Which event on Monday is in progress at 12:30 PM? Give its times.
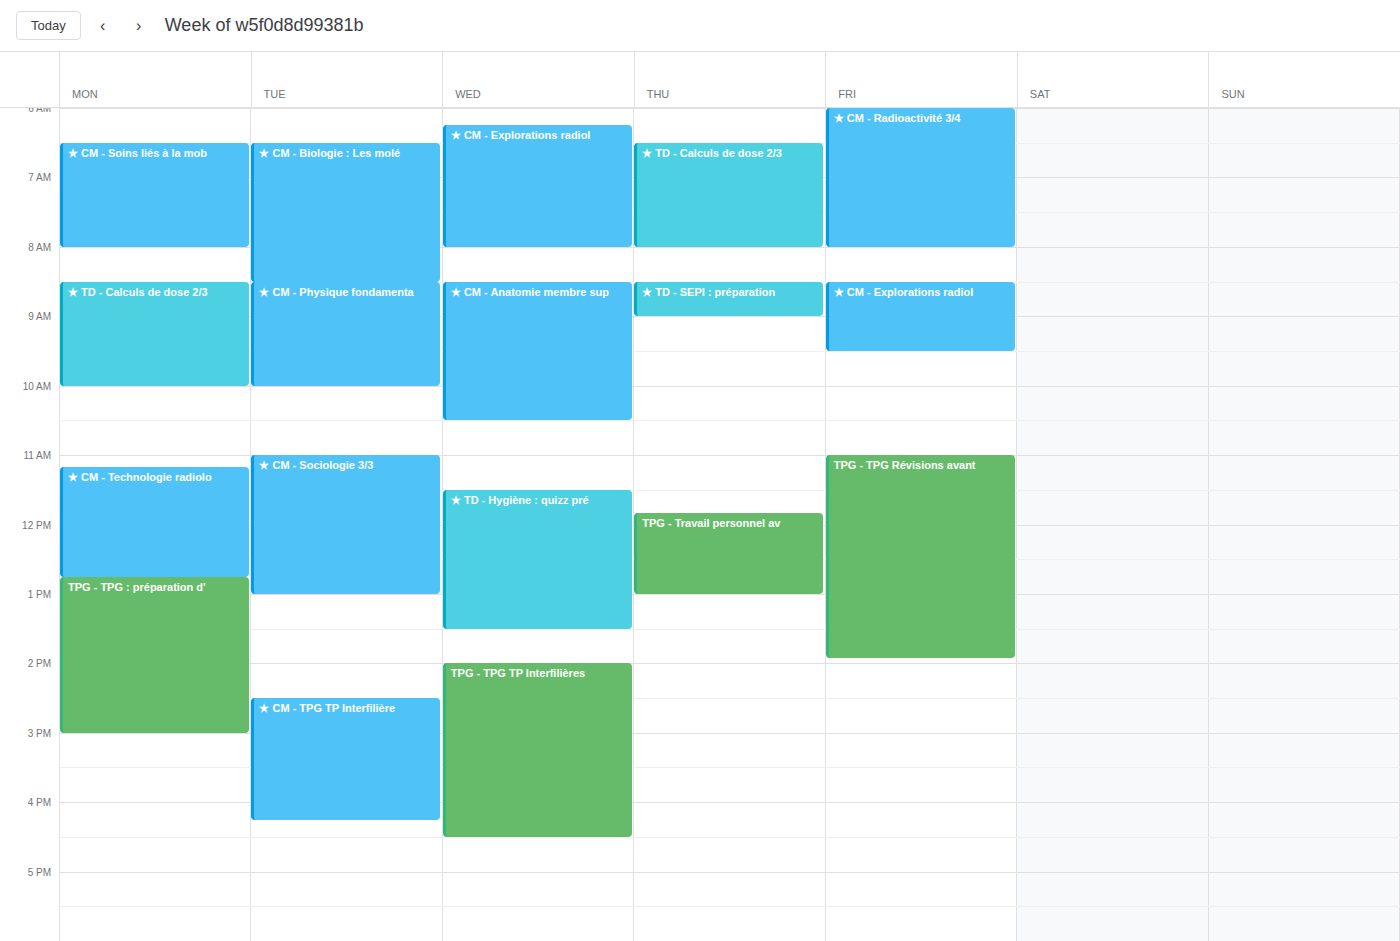
"★ CM - Technologie radiolo", 11:10 AM to 12:45 PM